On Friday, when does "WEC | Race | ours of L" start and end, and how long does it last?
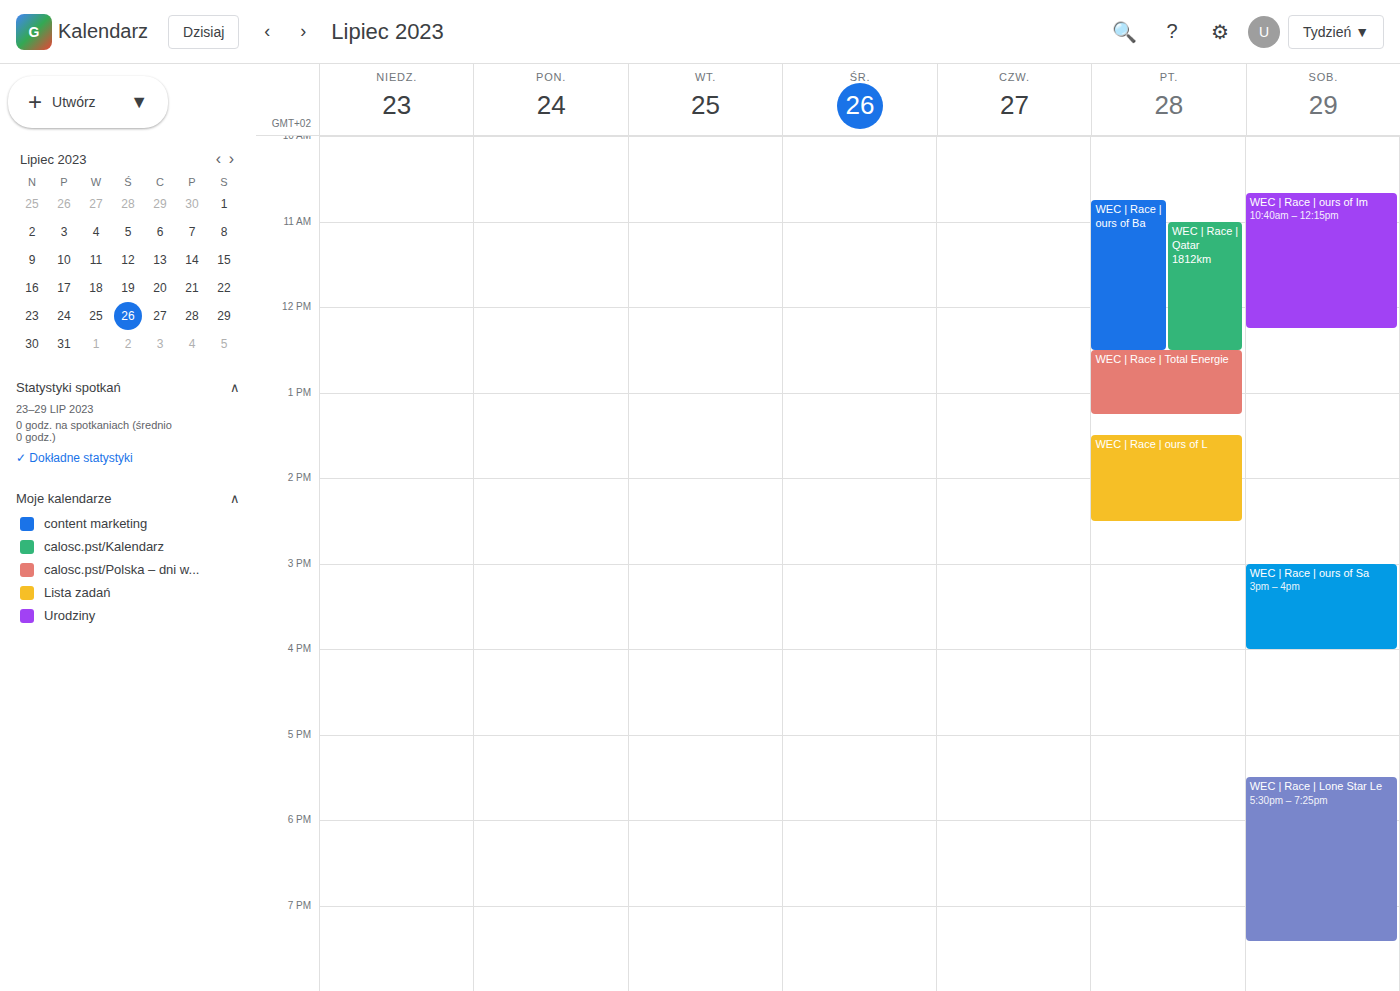
1:30 PM to 2:30 PM, 1 hour